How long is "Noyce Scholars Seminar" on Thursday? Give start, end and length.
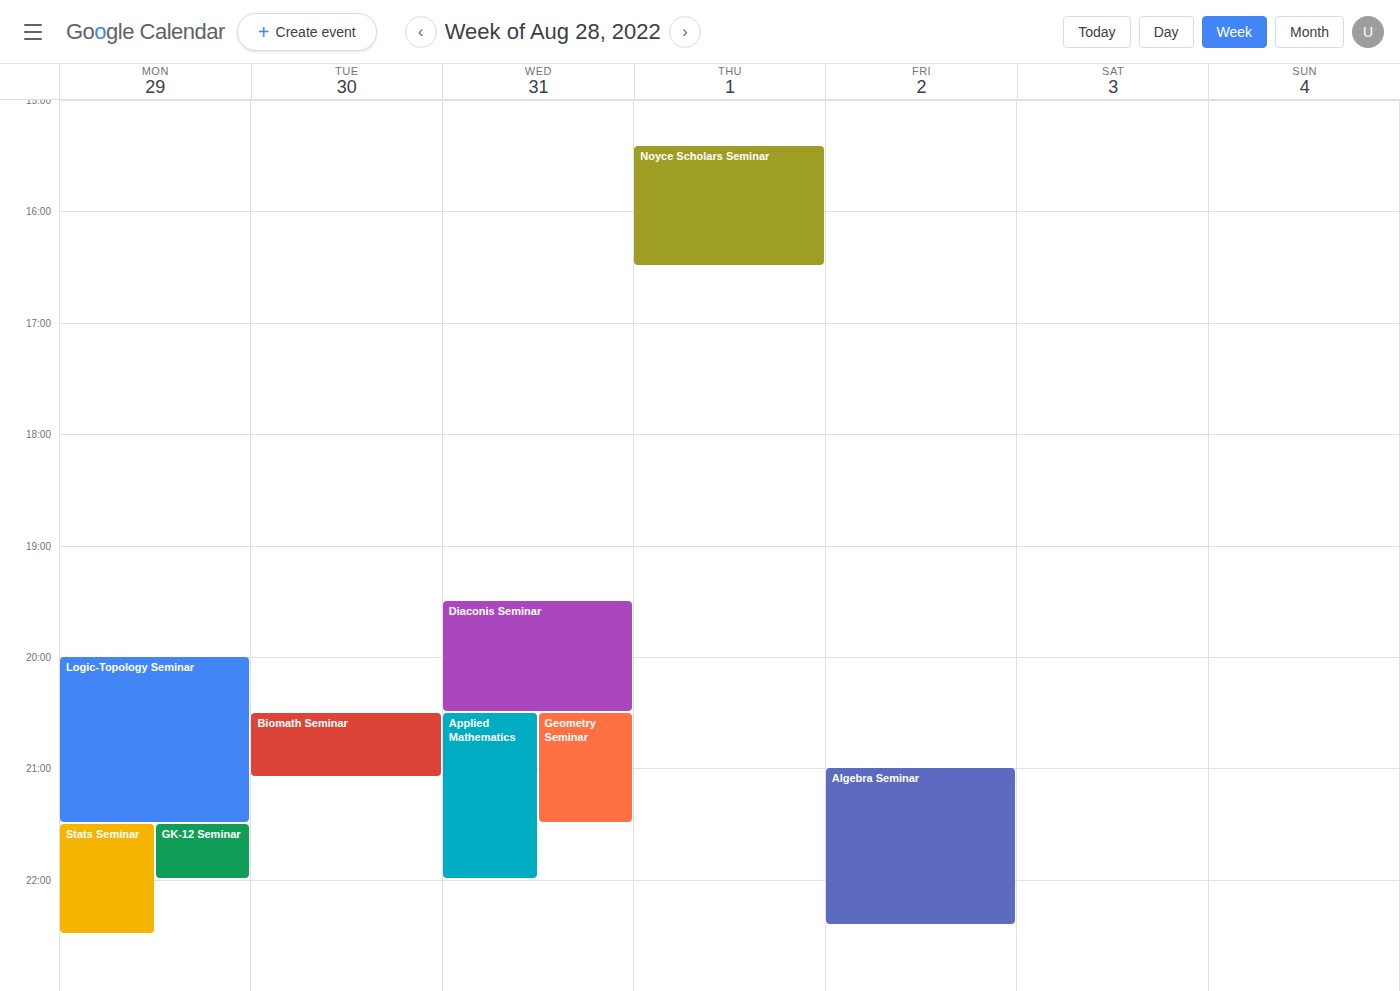
3:25 PM to 4:30 PM, 1 hour 5 minutes